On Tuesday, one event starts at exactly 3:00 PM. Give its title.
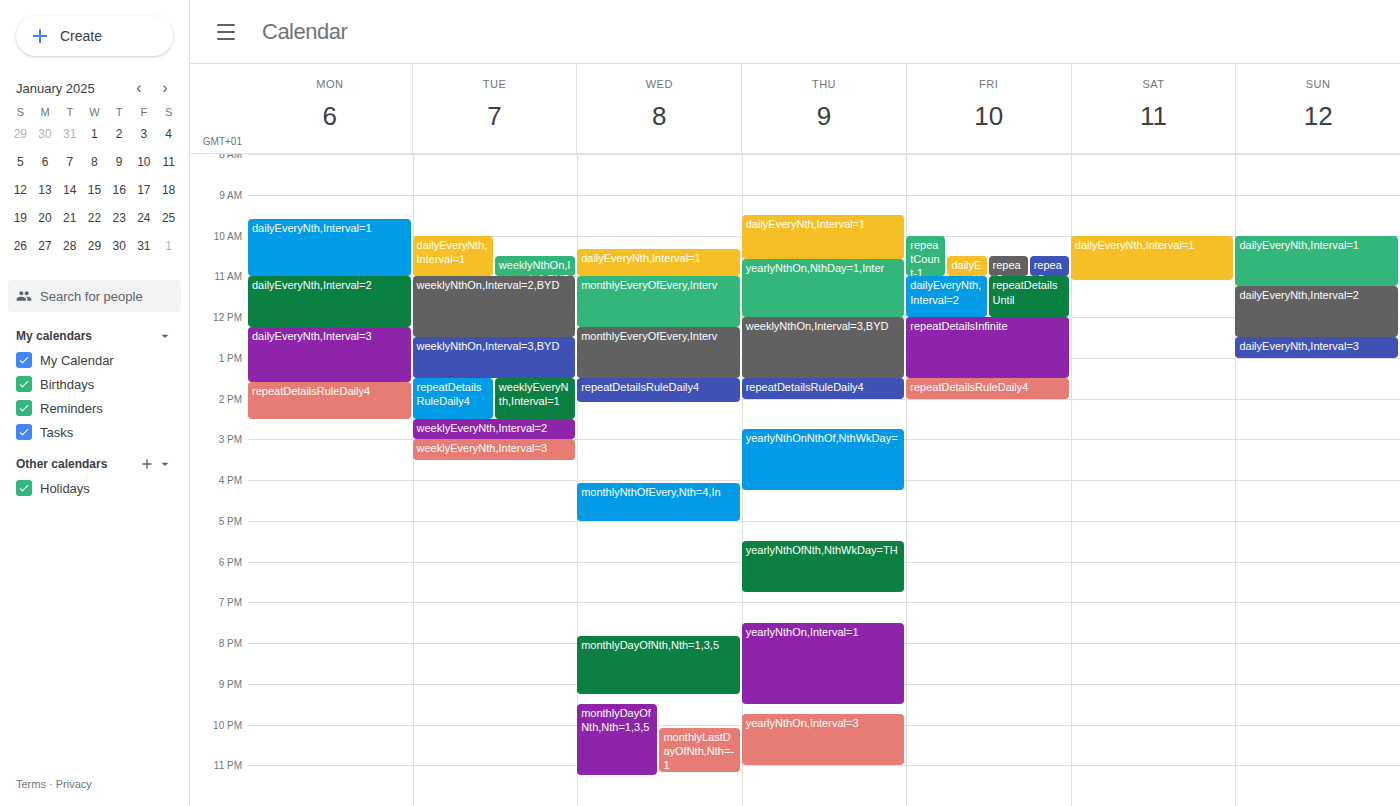
"weeklyEveryNth,Interval=3"